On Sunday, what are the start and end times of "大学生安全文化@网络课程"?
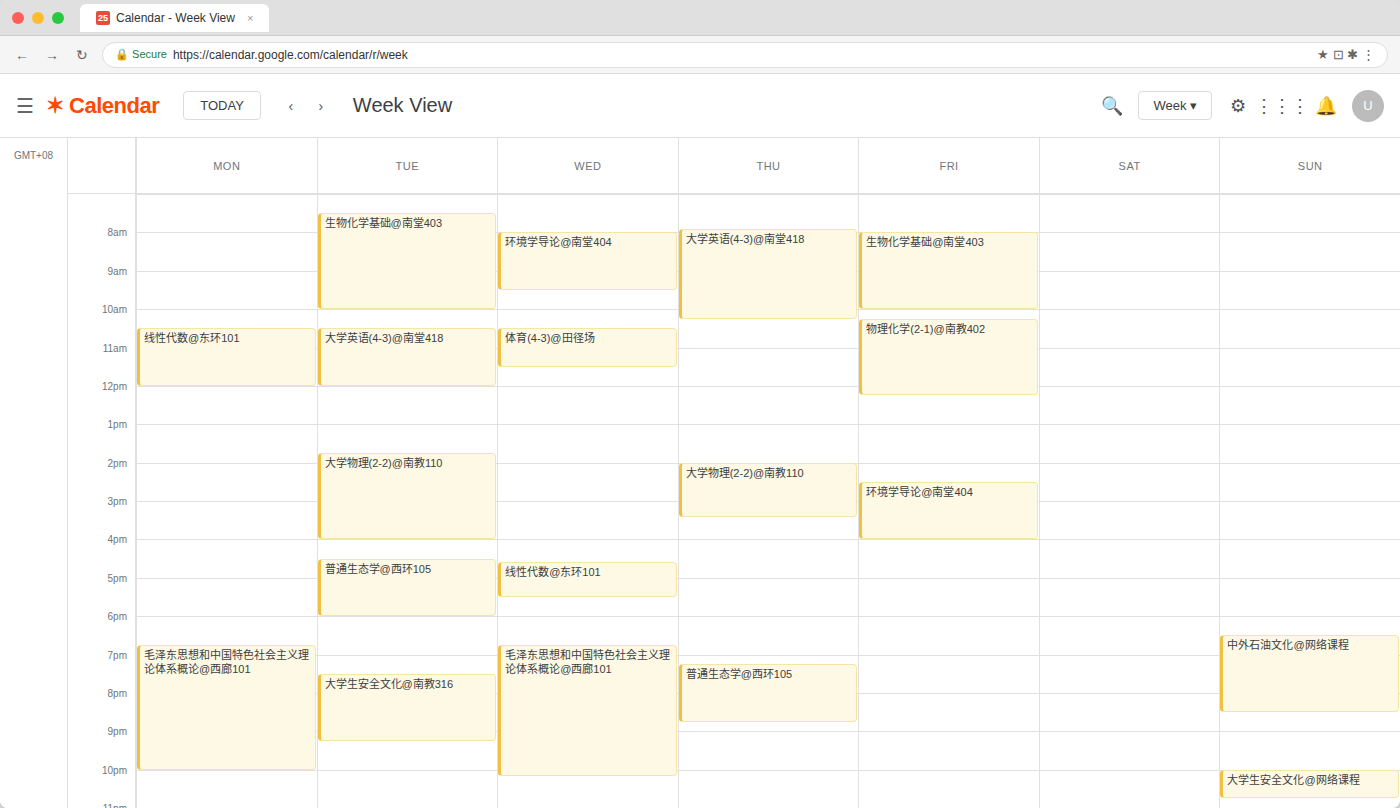
22:00 to 22:45